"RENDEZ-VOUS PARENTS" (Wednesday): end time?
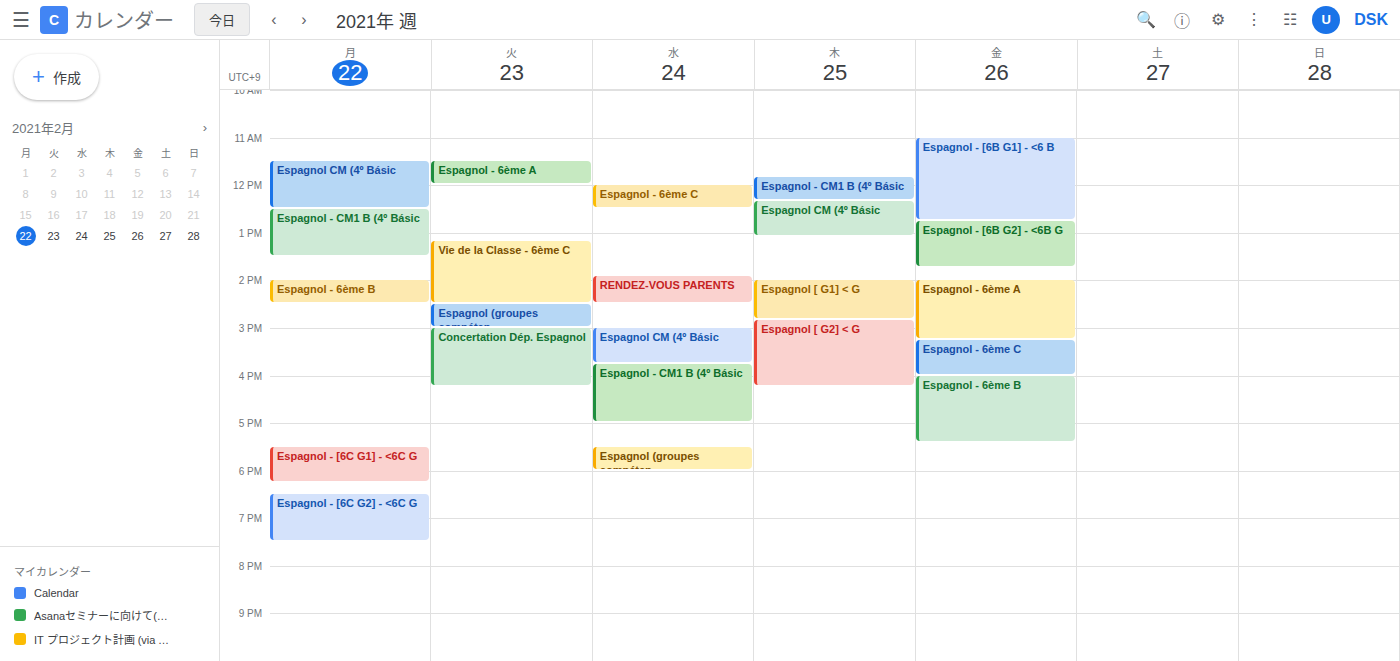
2:30 PM